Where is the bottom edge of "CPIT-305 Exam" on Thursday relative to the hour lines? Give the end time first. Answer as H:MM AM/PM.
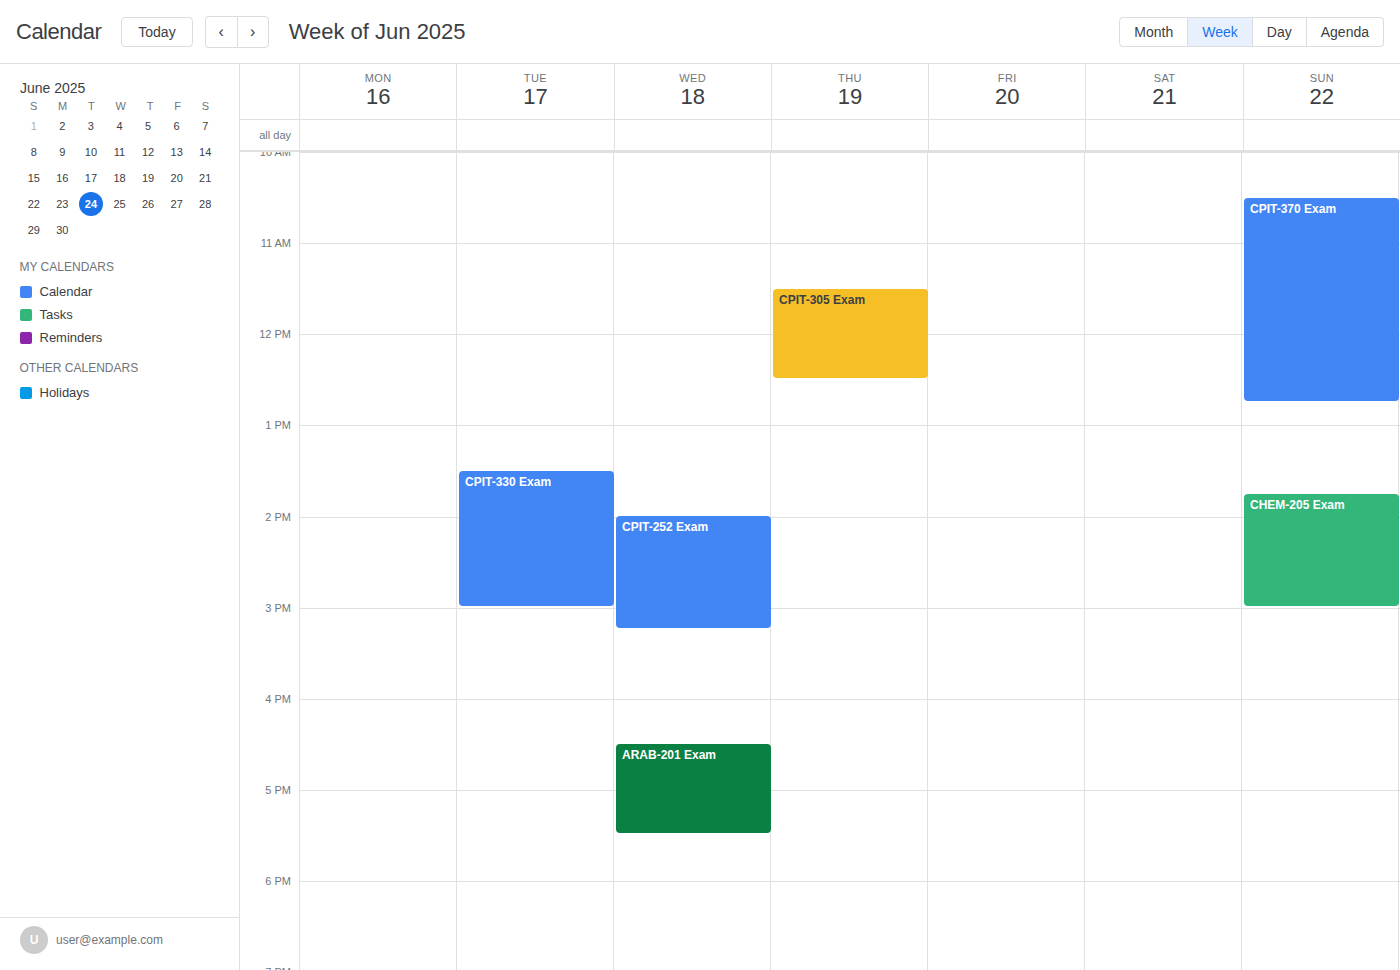
12:30 PM -- halfway between the 12 PM and 1 PM lines.